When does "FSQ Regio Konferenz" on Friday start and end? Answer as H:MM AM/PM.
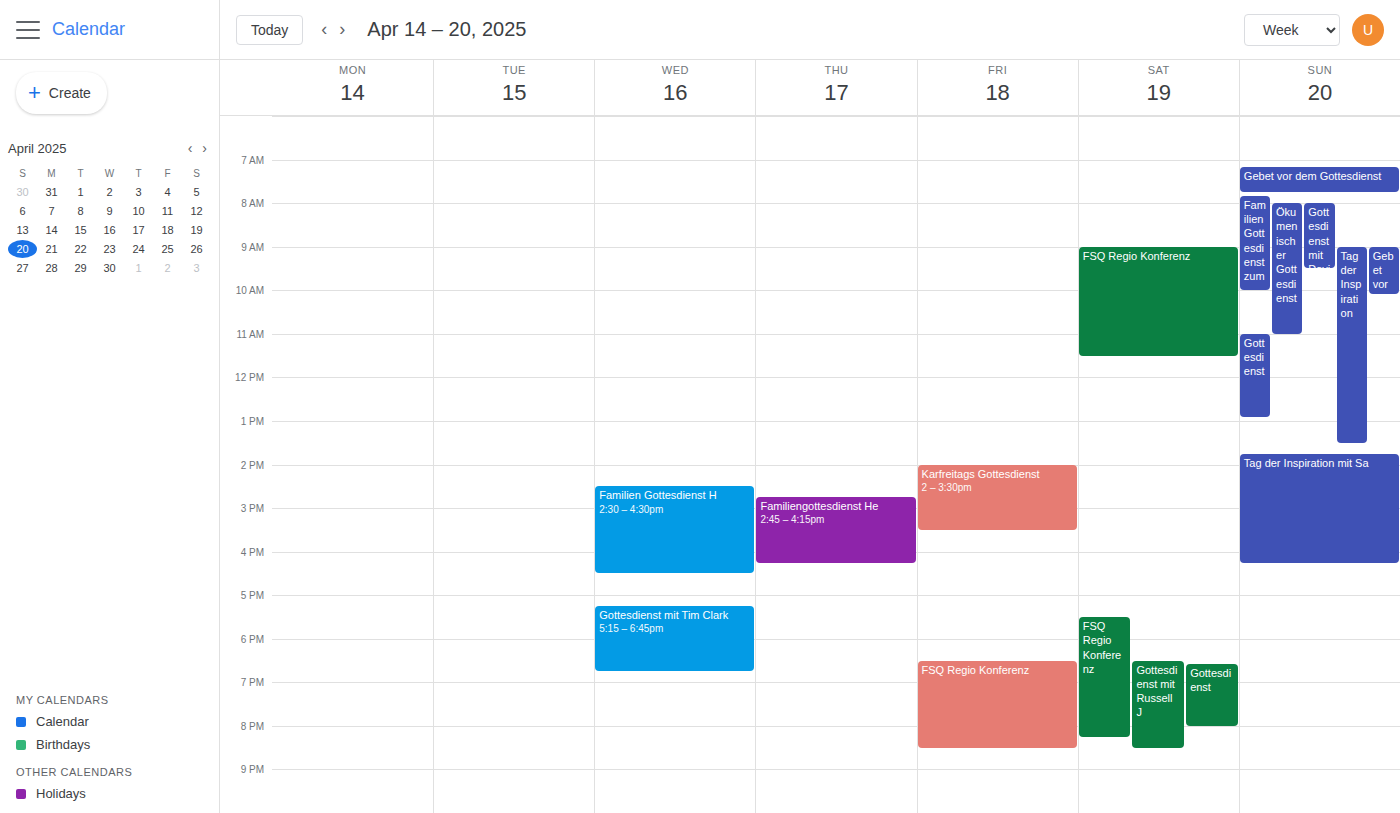
6:30 PM to 8:30 PM